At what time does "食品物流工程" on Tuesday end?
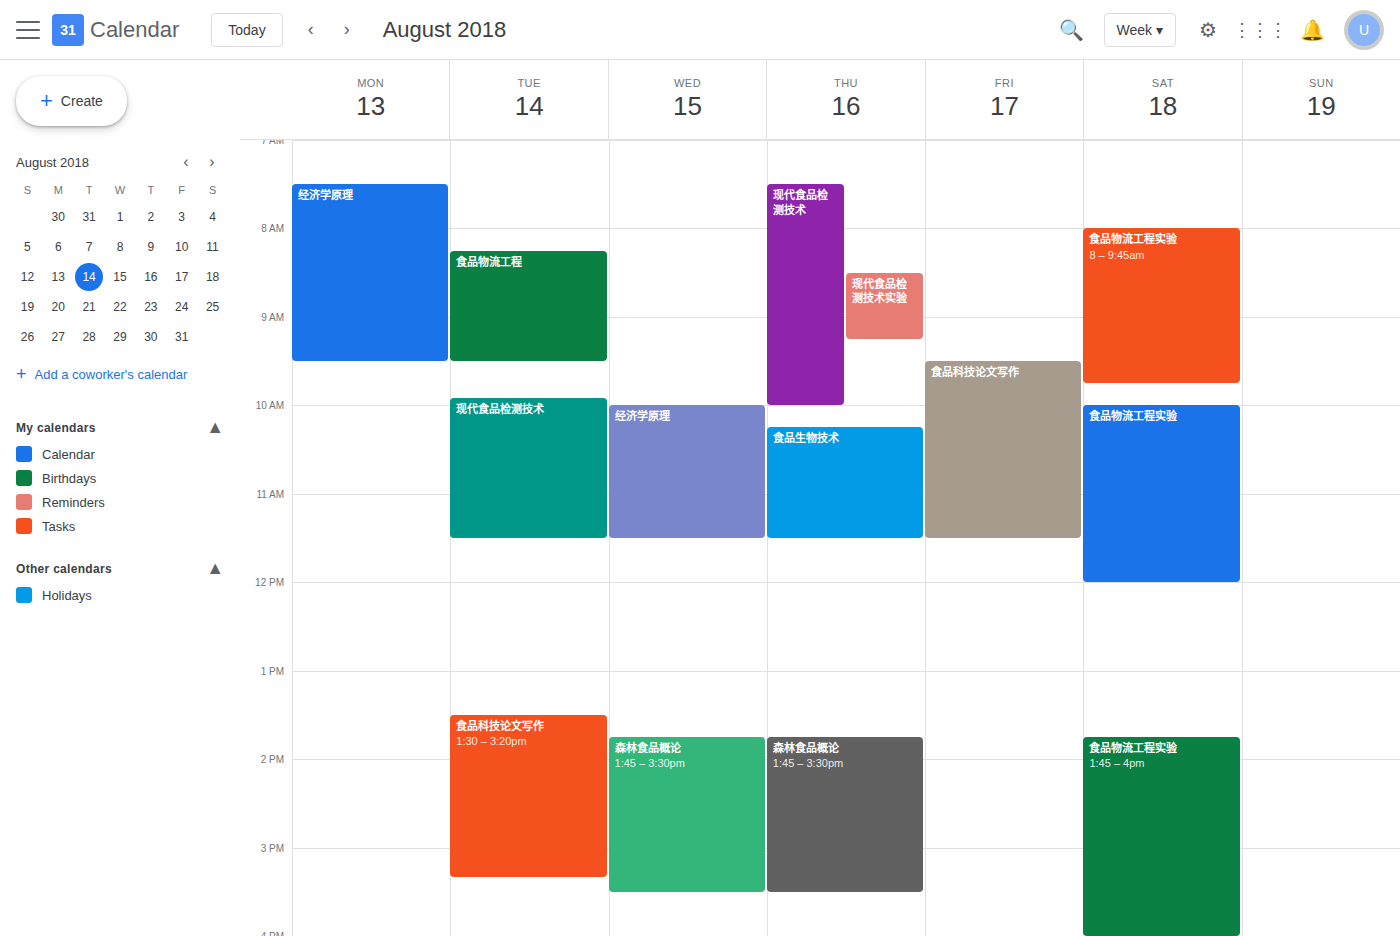
9:30 AM